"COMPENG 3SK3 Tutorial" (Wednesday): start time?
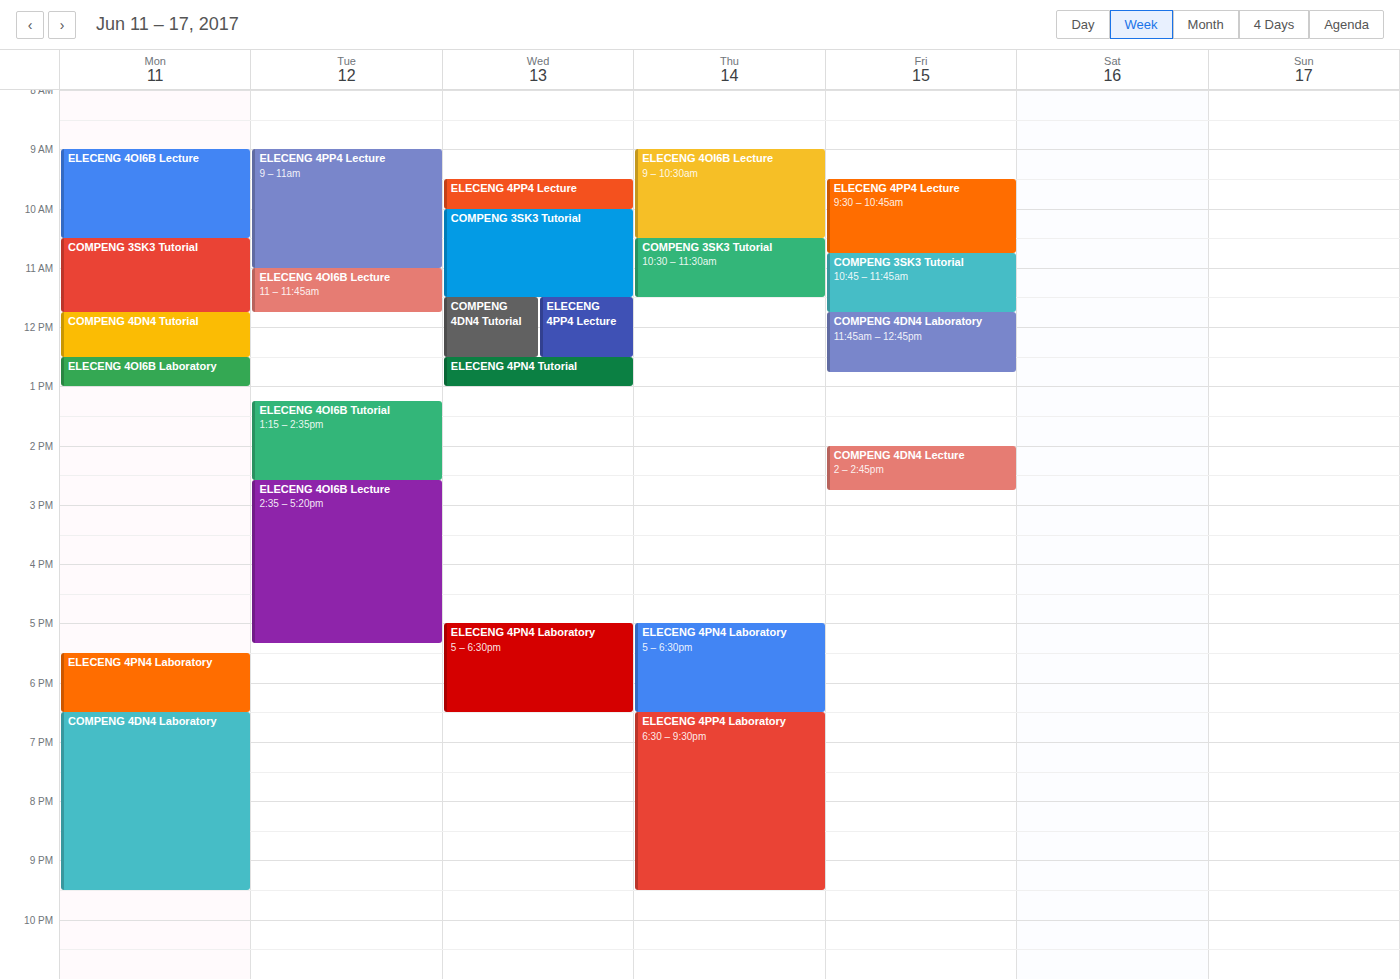
10:00 AM